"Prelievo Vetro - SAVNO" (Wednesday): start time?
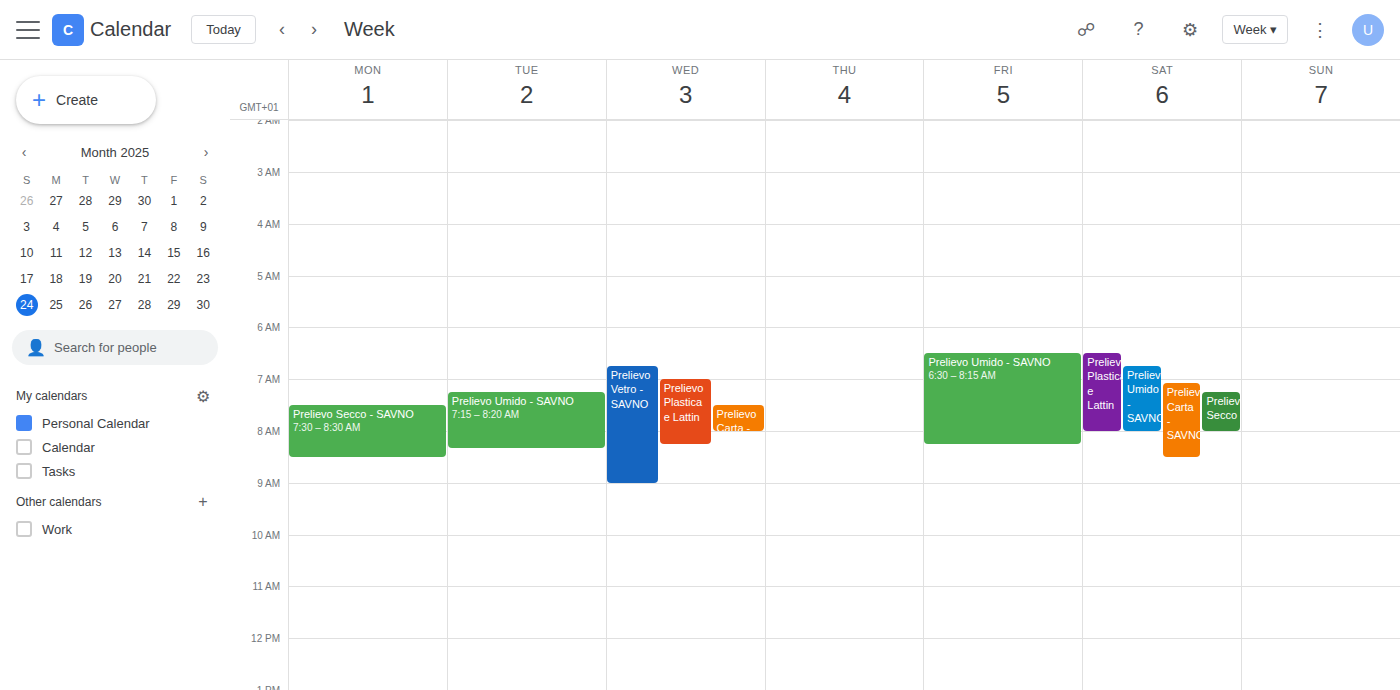
6:45 AM